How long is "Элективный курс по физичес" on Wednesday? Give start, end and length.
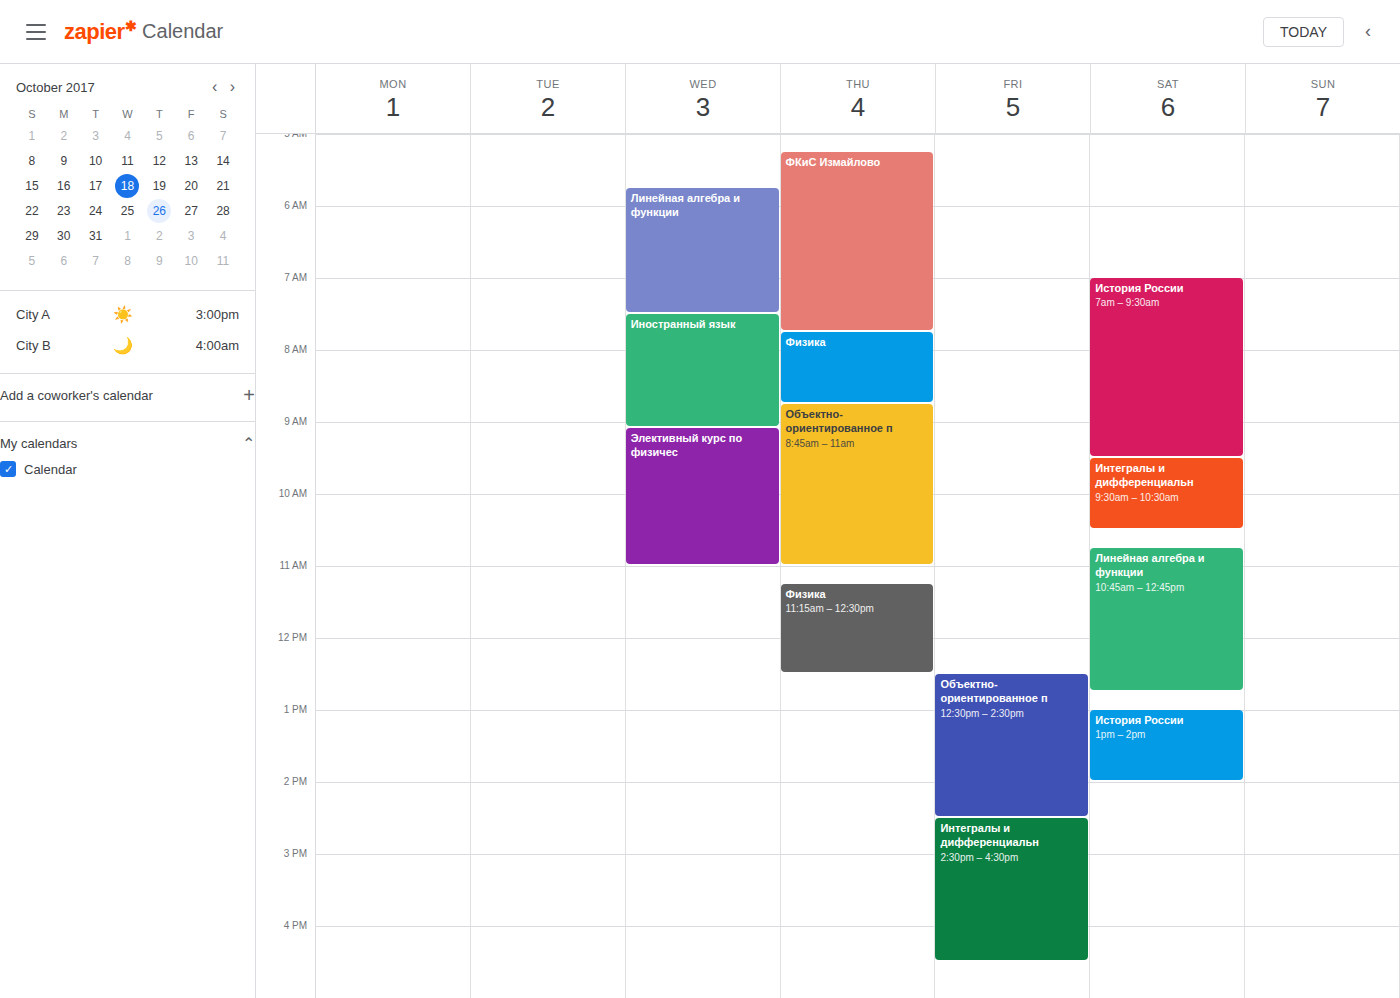
9:05 AM to 11:00 AM, 1 hour 55 minutes